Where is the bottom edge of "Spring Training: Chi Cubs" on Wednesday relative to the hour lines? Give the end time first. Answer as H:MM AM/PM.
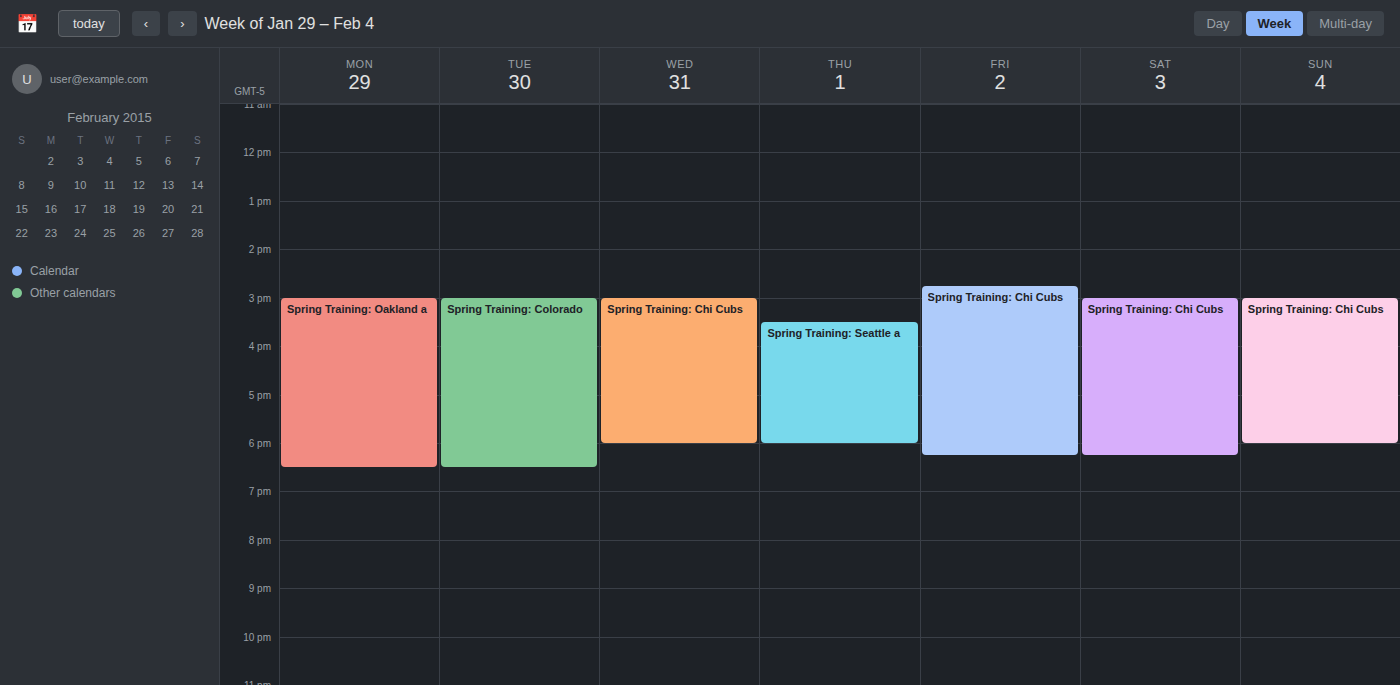
6:00 PM -- exactly on the 6 PM line.